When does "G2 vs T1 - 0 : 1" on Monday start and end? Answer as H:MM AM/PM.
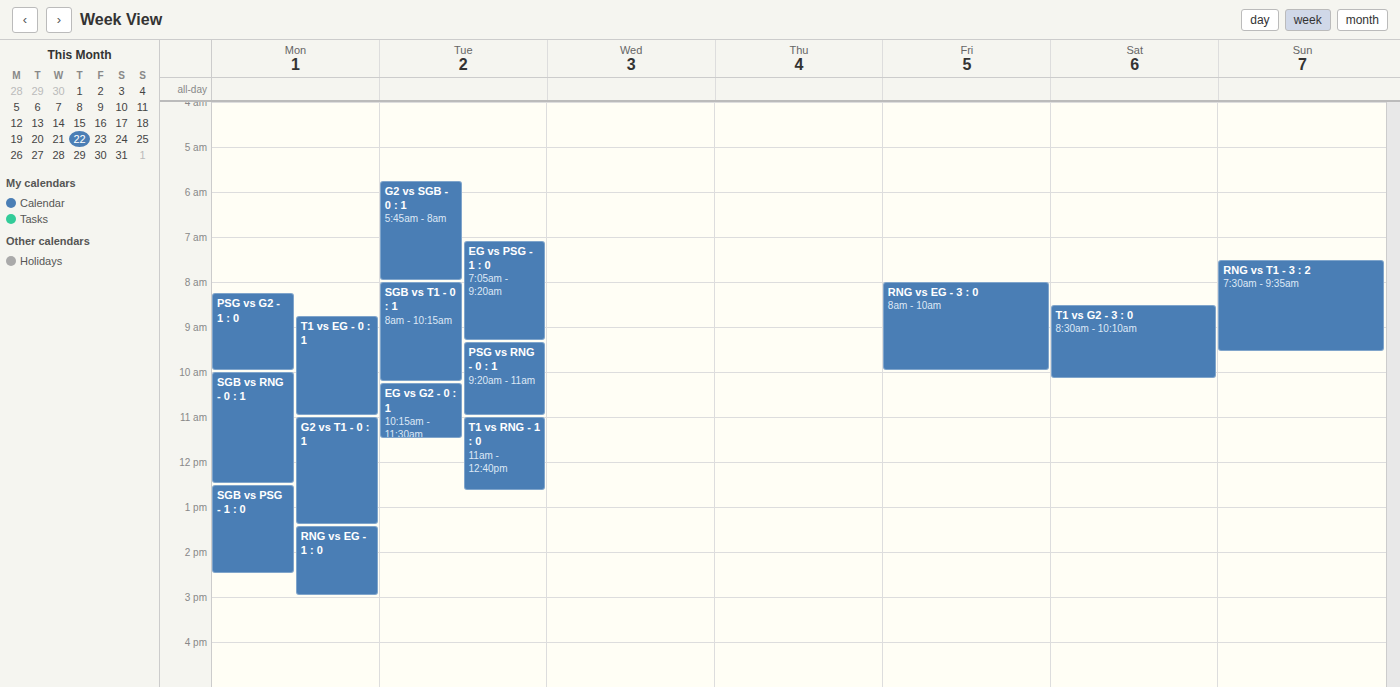
11:00 AM to 1:25 PM